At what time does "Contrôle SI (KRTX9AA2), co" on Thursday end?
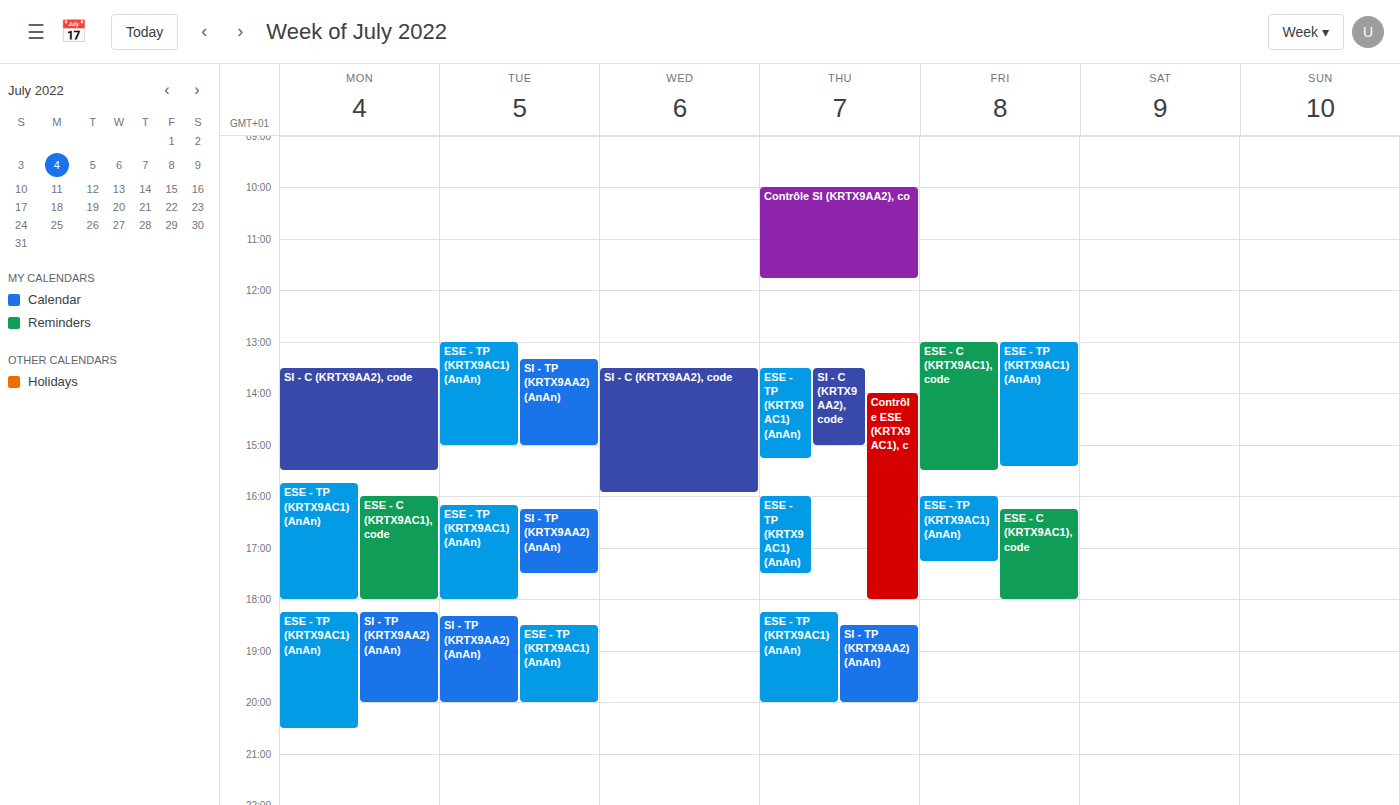
11:45 AM